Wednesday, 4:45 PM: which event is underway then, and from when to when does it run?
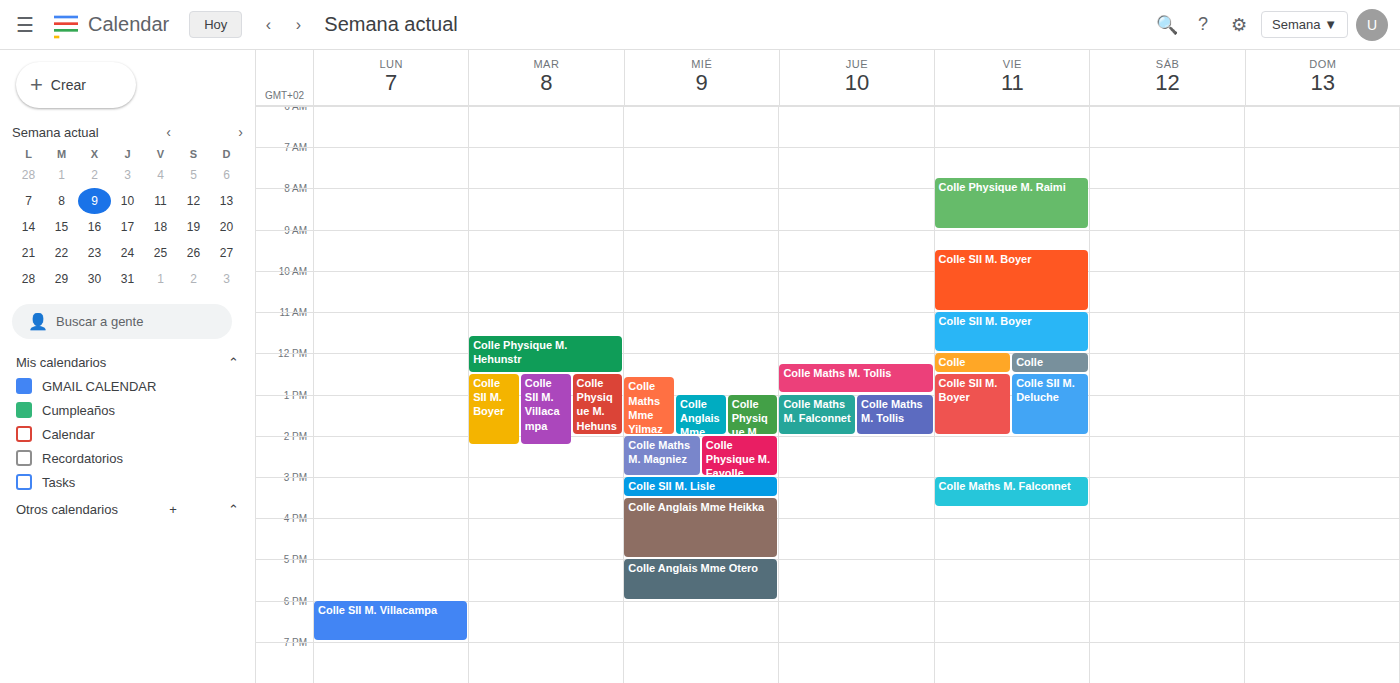
"Colle Anglais Mme Heikka", 3:30 PM to 5:00 PM